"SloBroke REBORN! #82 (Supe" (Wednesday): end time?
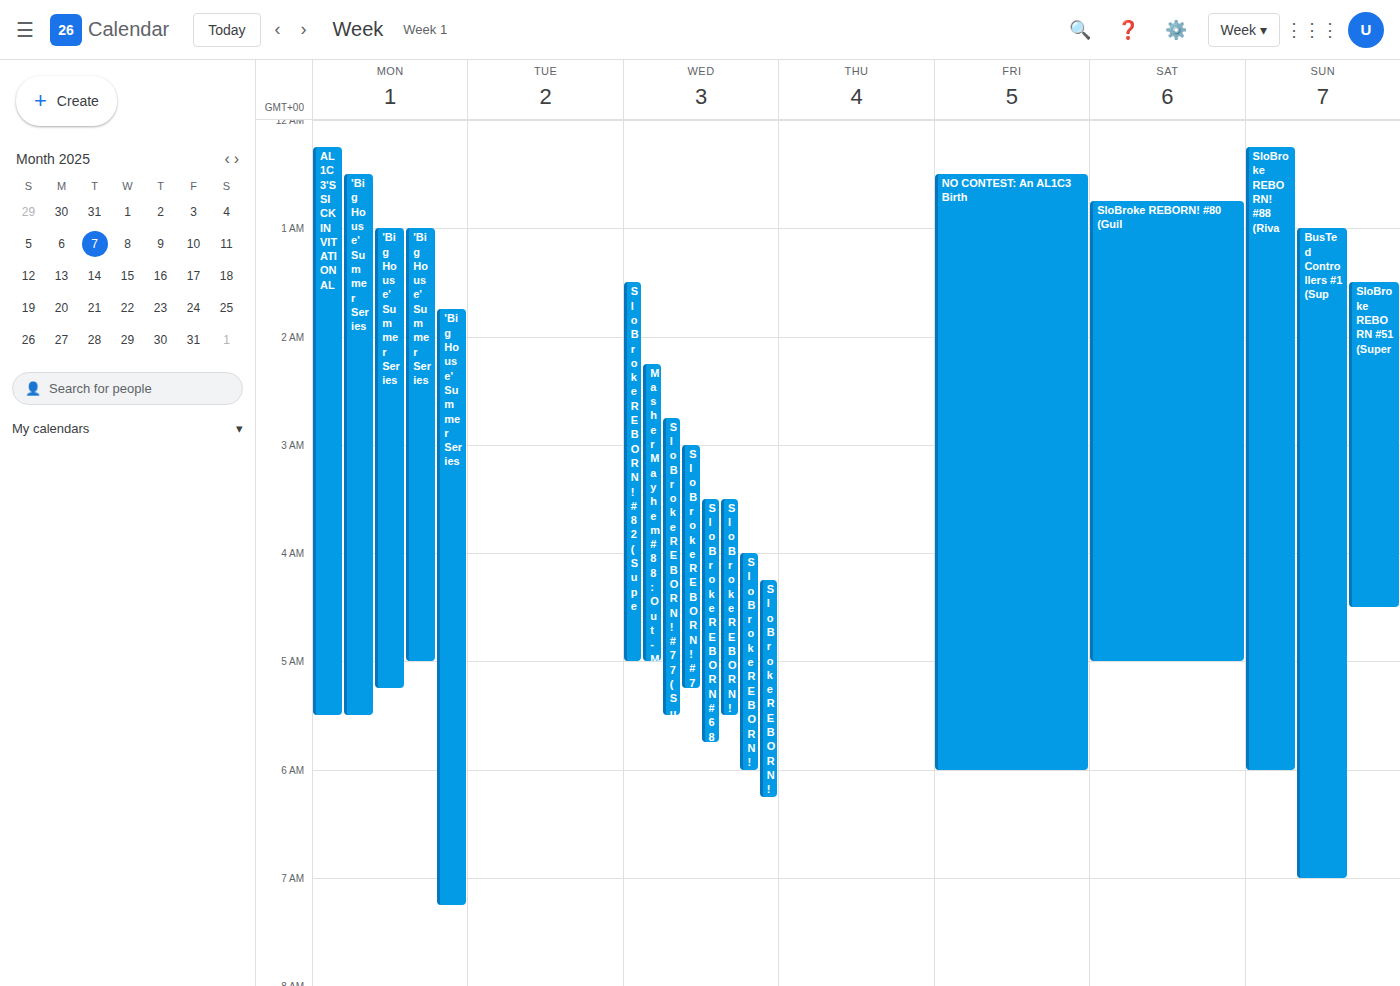
5:00 AM